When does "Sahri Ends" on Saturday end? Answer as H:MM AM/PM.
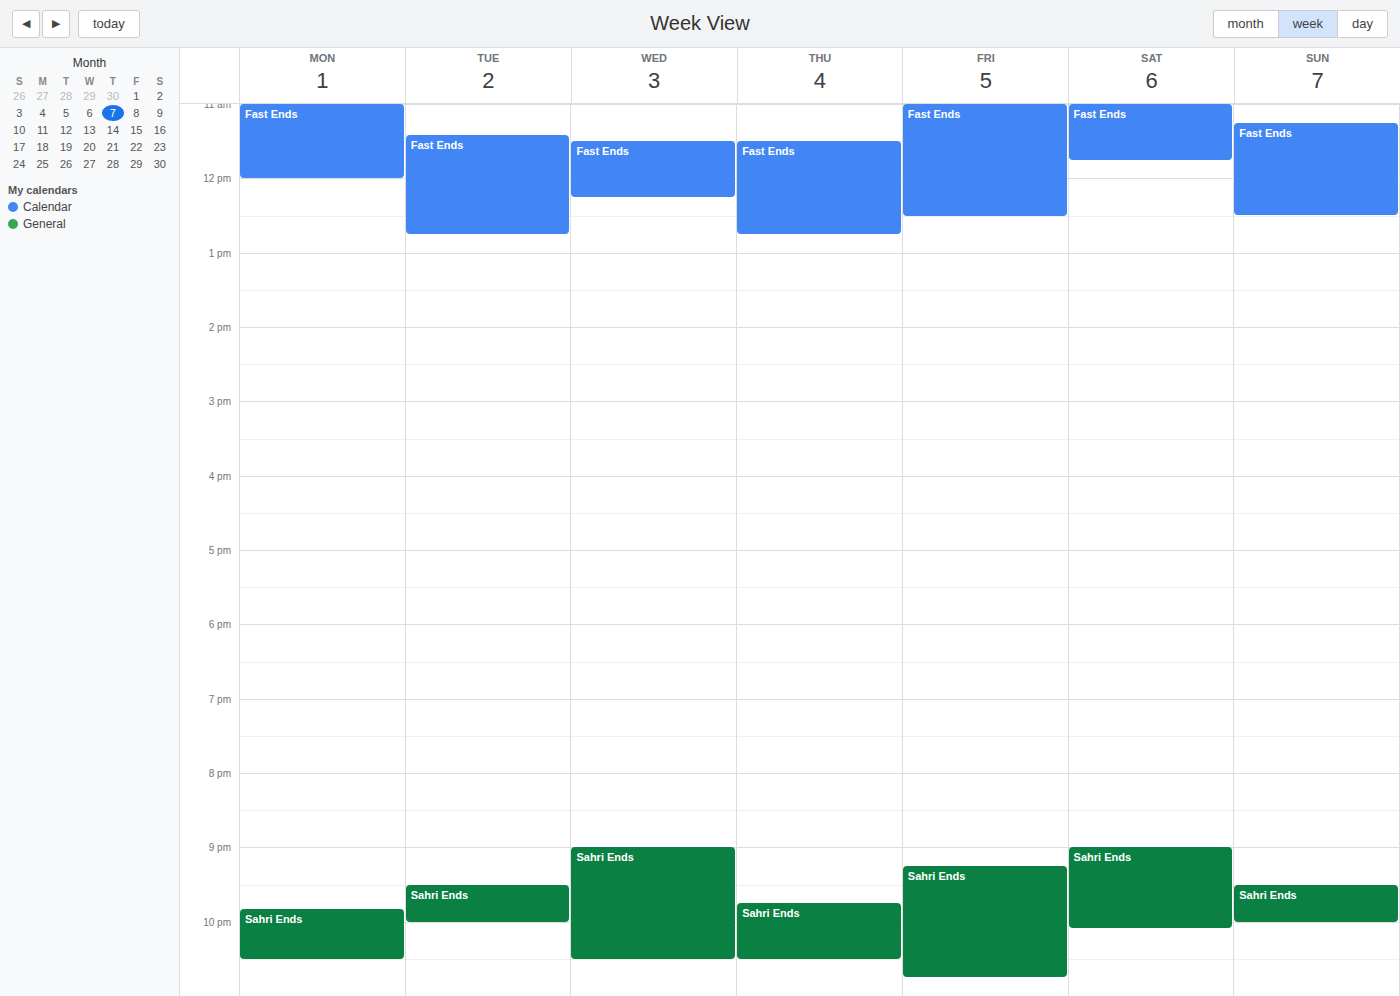
10:05 PM